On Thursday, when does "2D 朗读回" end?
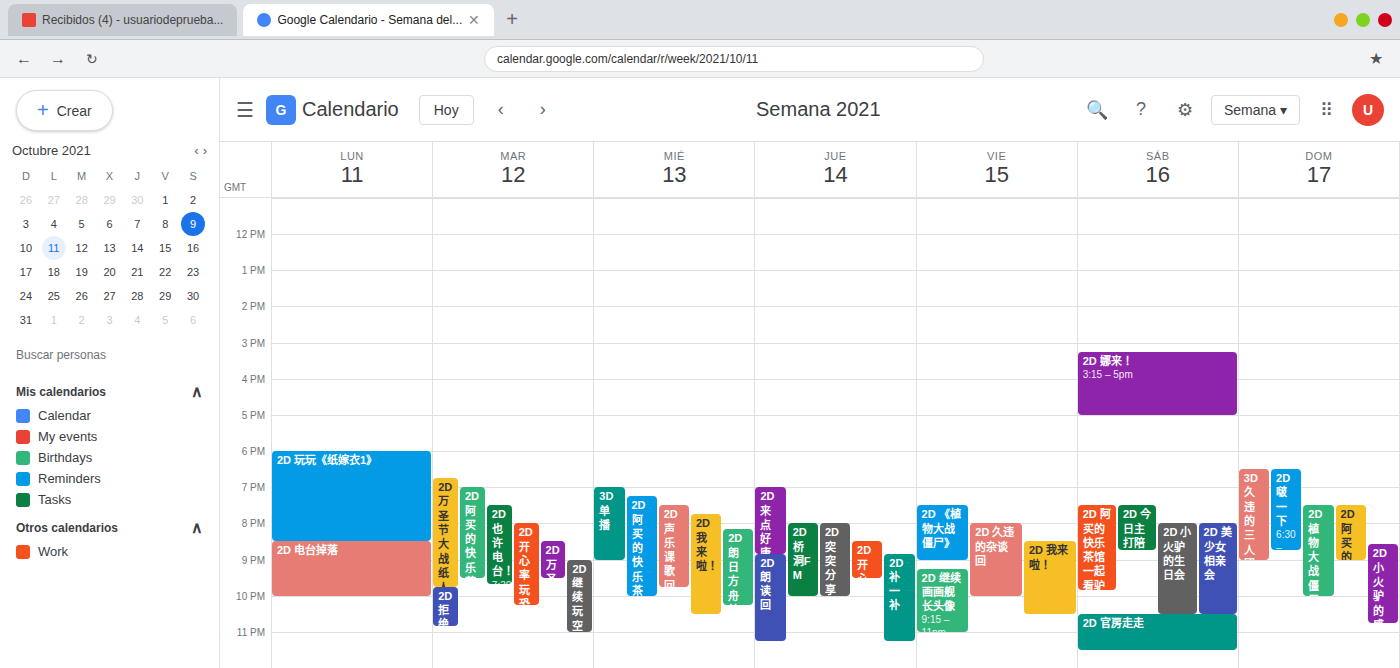
11:15 PM